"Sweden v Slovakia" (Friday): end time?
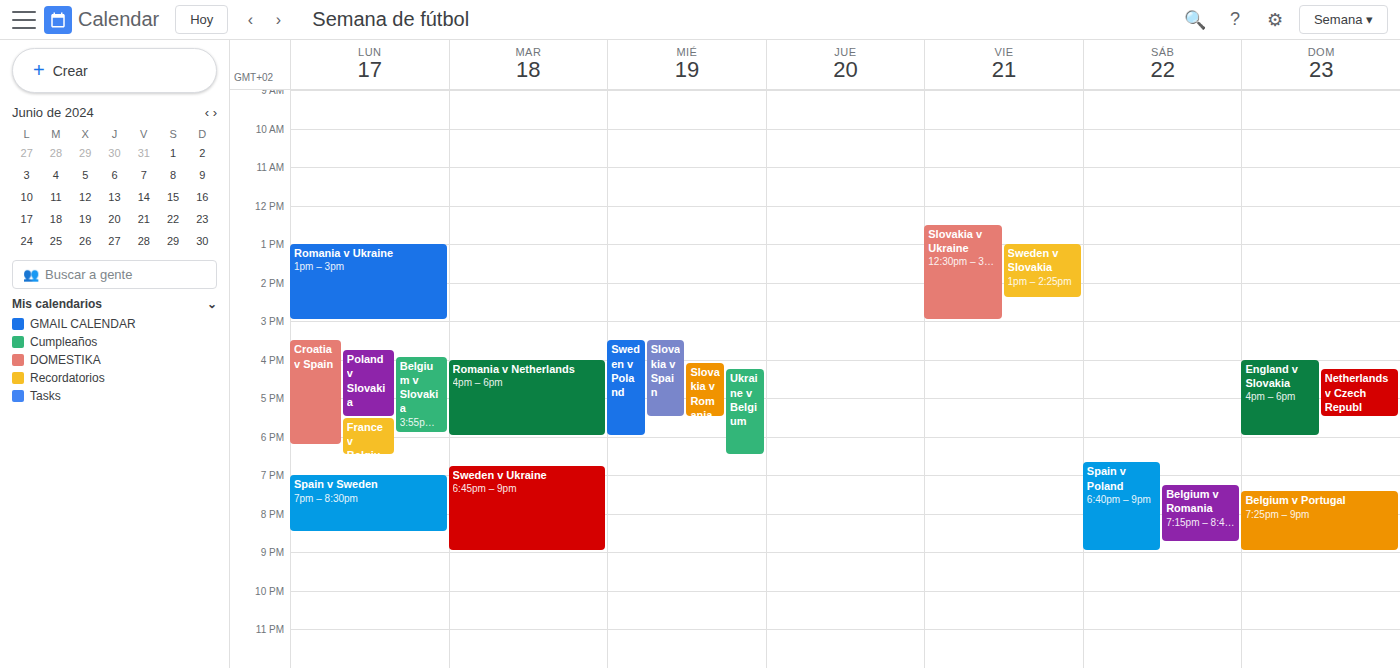
2:25 PM